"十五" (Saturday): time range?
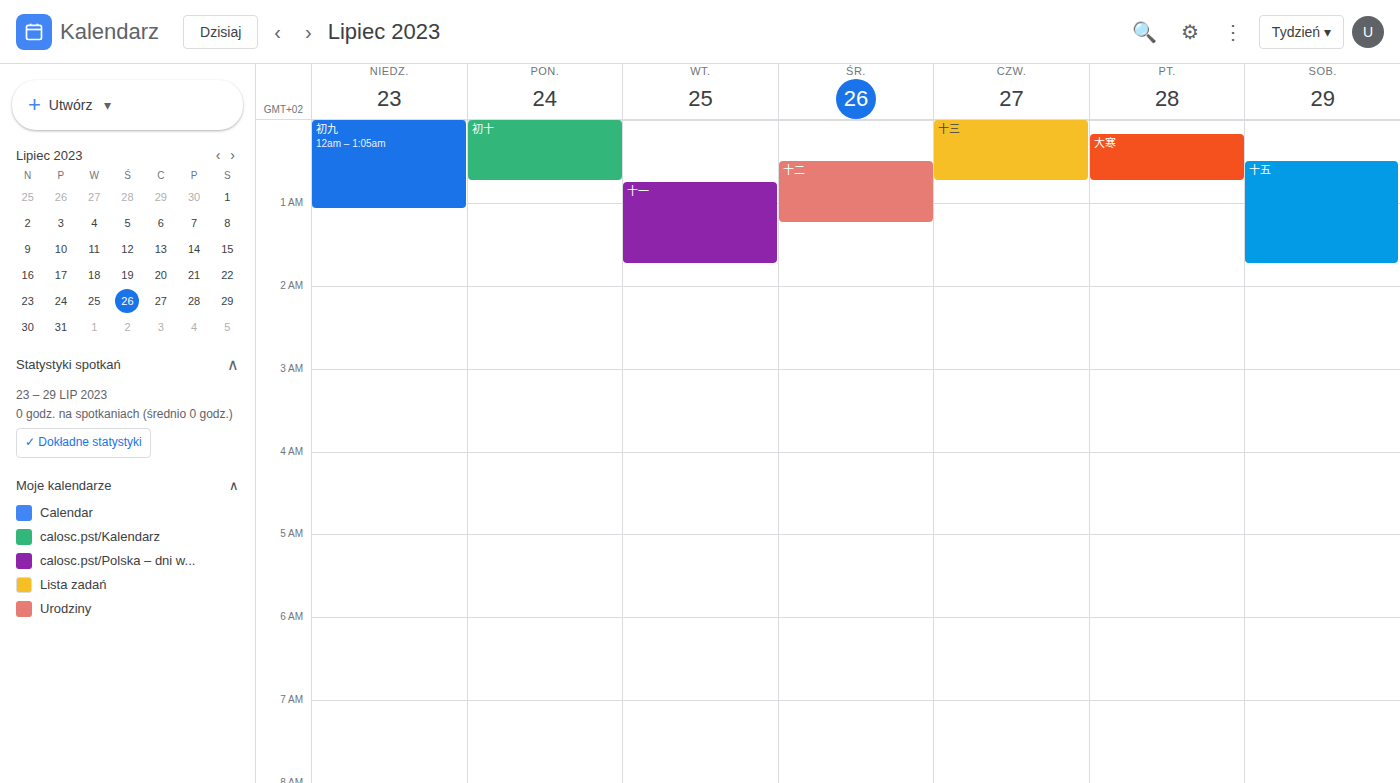
12:30 AM to 1:45 AM